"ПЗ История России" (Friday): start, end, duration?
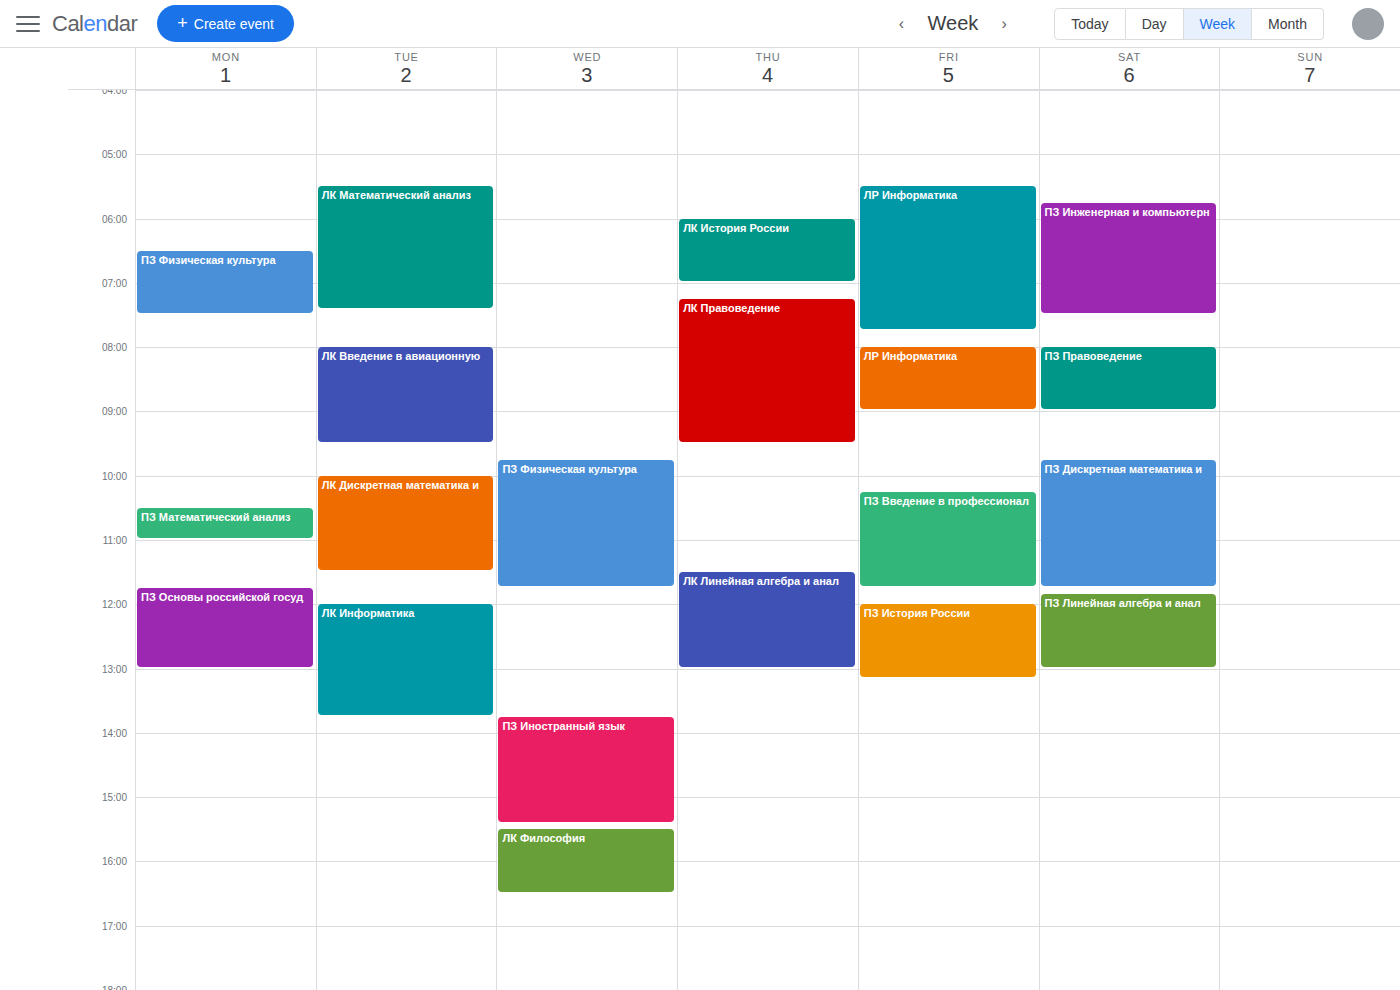
12:00 PM to 1:10 PM, 1 hour 10 minutes